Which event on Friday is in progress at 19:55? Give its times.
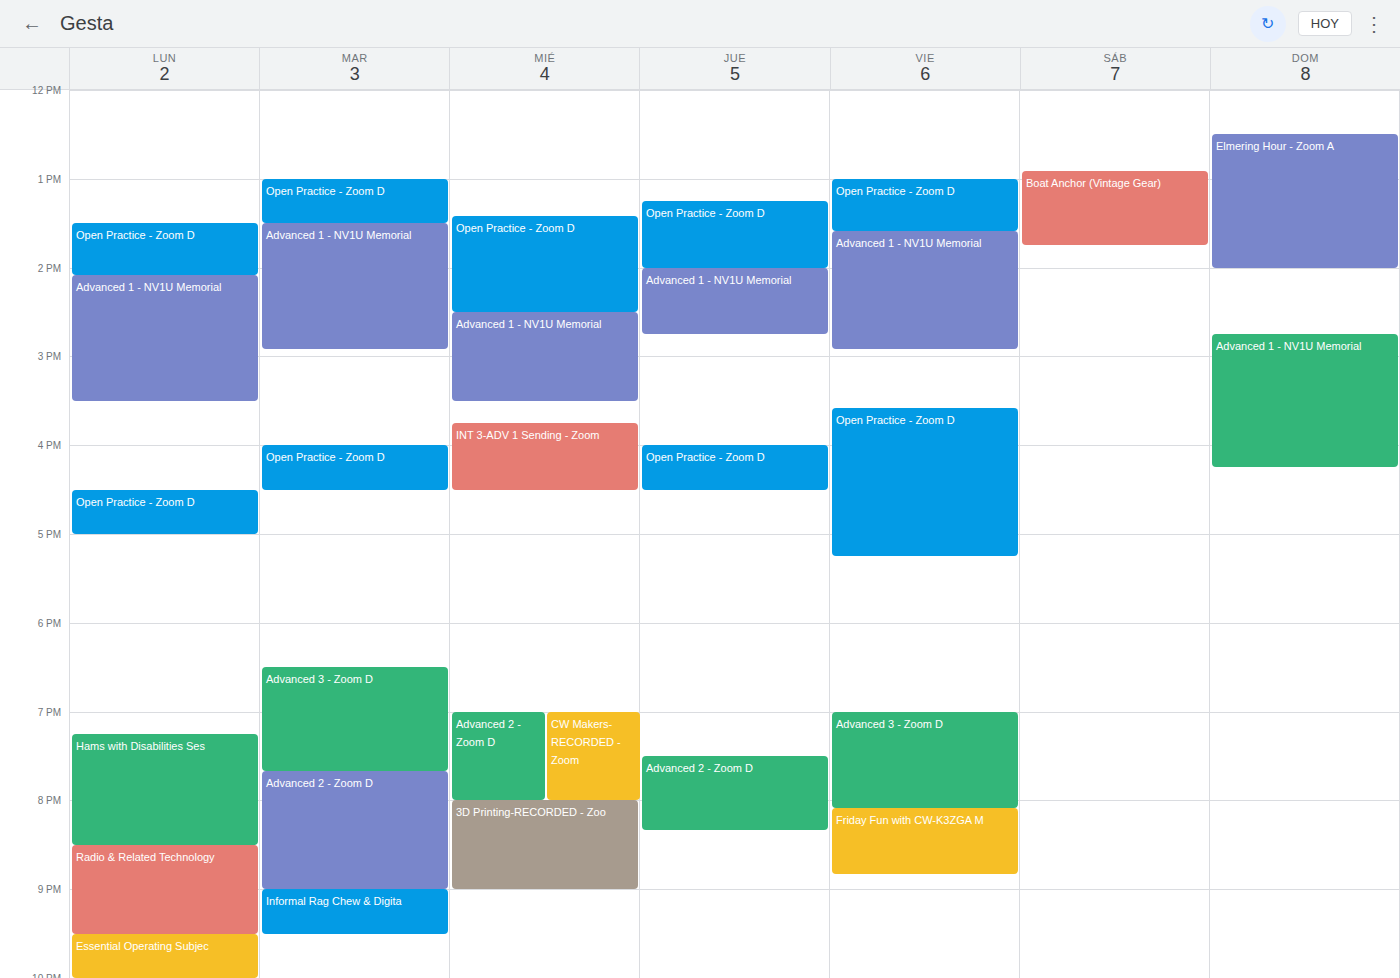
"Advanced 3 - Zoom D", 19:00 to 20:05